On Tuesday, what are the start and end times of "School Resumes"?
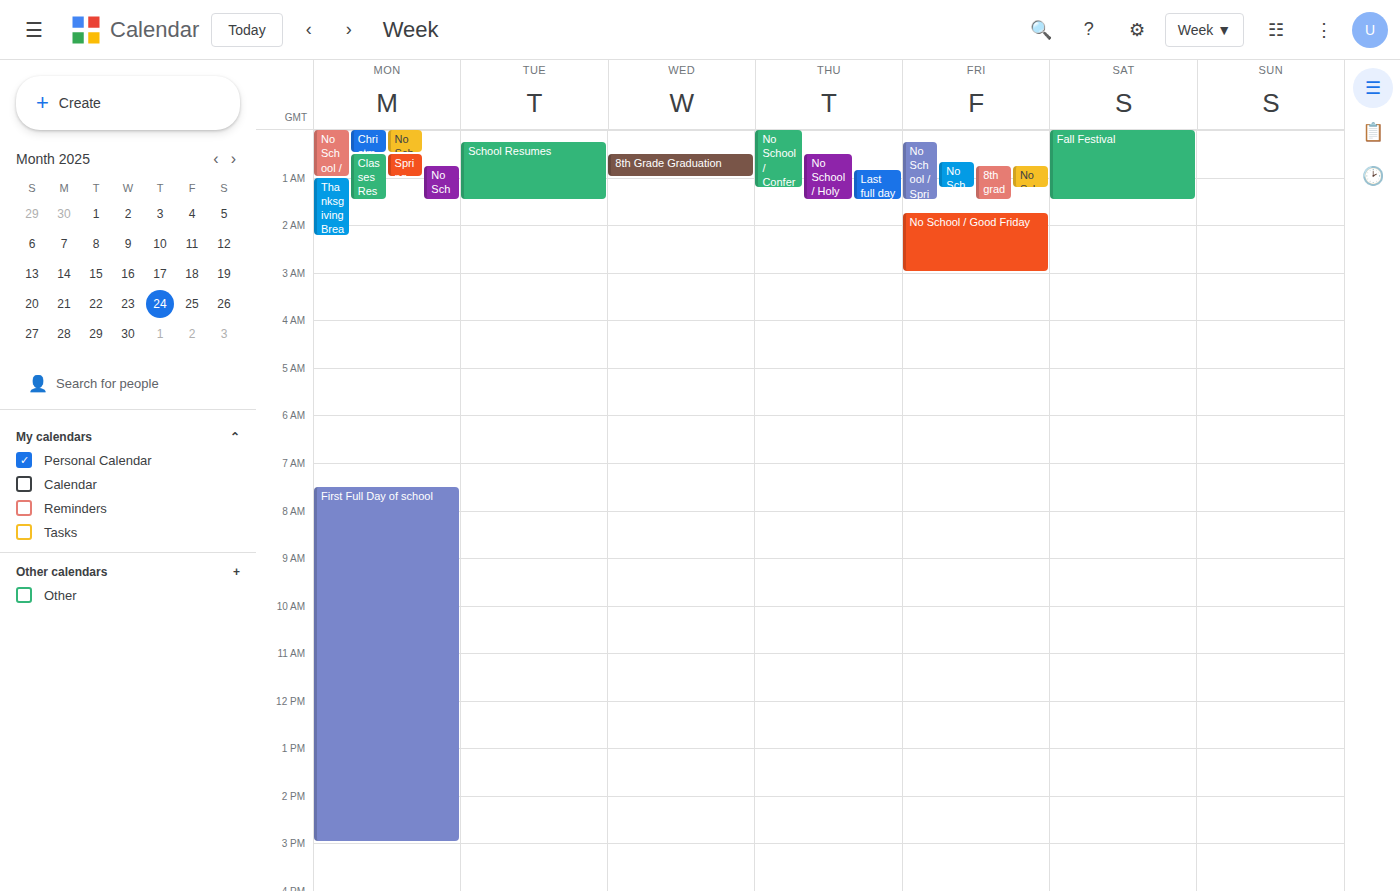
12:15 AM to 1:30 AM